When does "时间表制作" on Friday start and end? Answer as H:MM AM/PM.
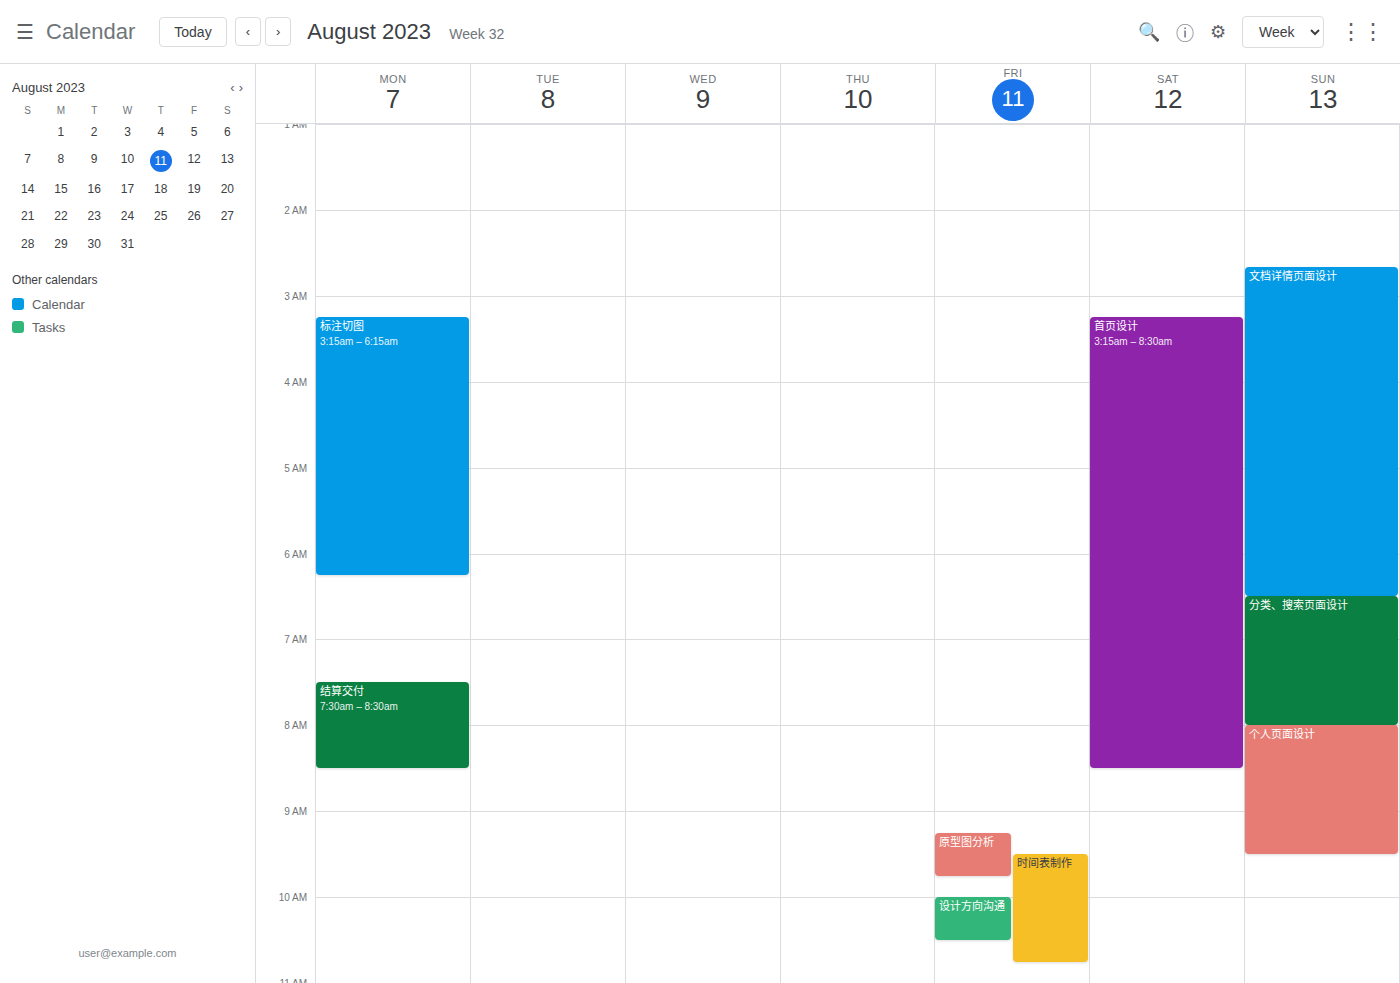
9:30 AM to 10:45 AM